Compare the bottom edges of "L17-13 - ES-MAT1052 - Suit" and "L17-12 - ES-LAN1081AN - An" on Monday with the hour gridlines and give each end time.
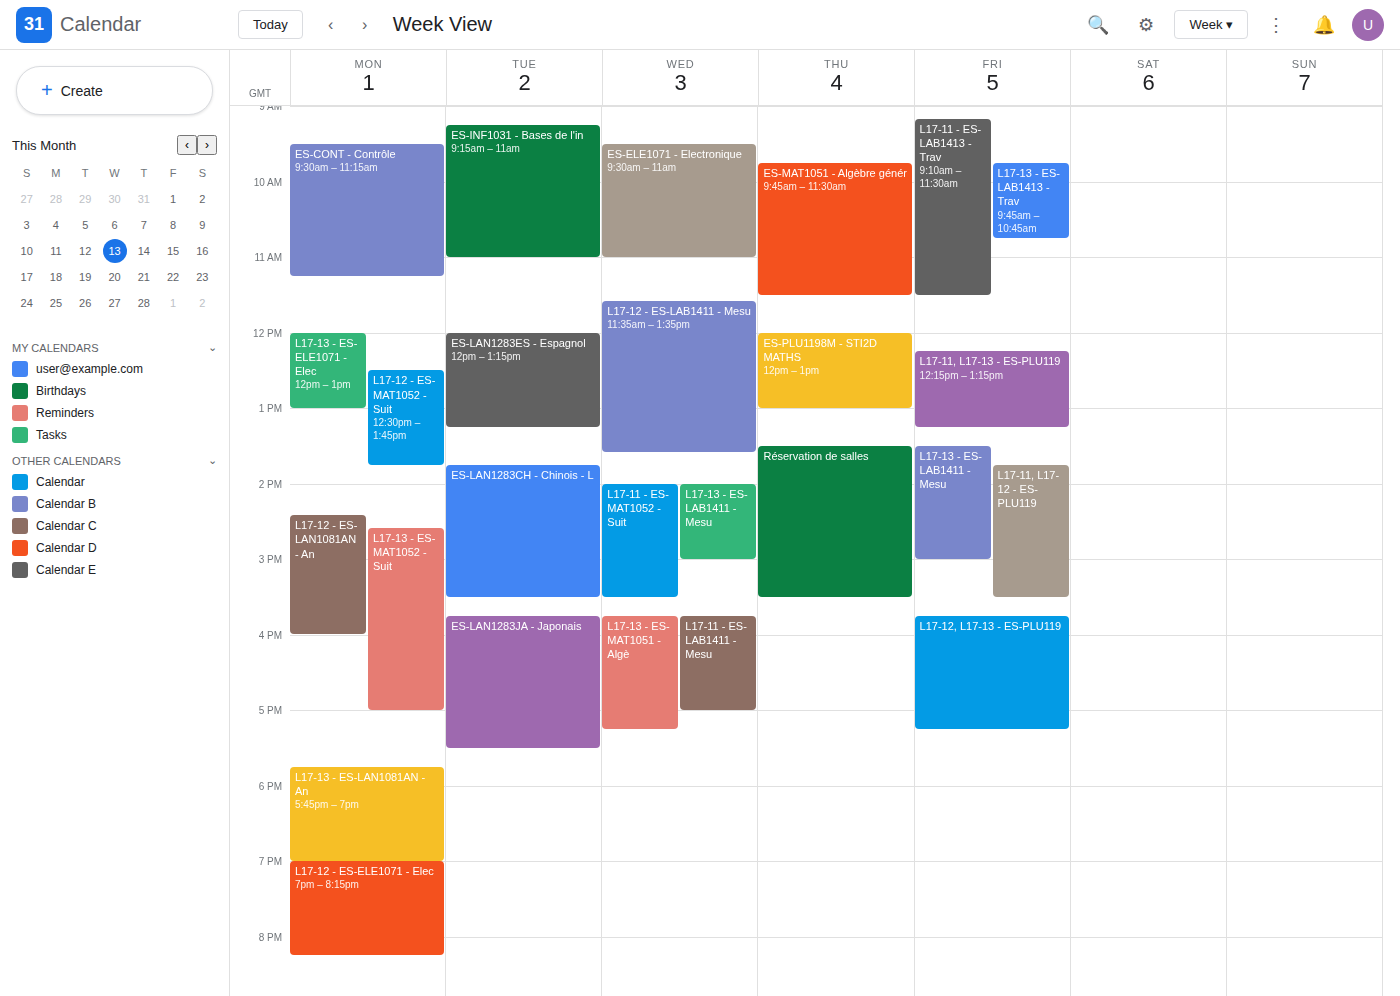
"L17-13 - ES-MAT1052 - Suit": 5:00 PM, exactly on the 5 PM line. "L17-12 - ES-LAN1081AN - An": 4:00 PM, exactly on the 4 PM line.